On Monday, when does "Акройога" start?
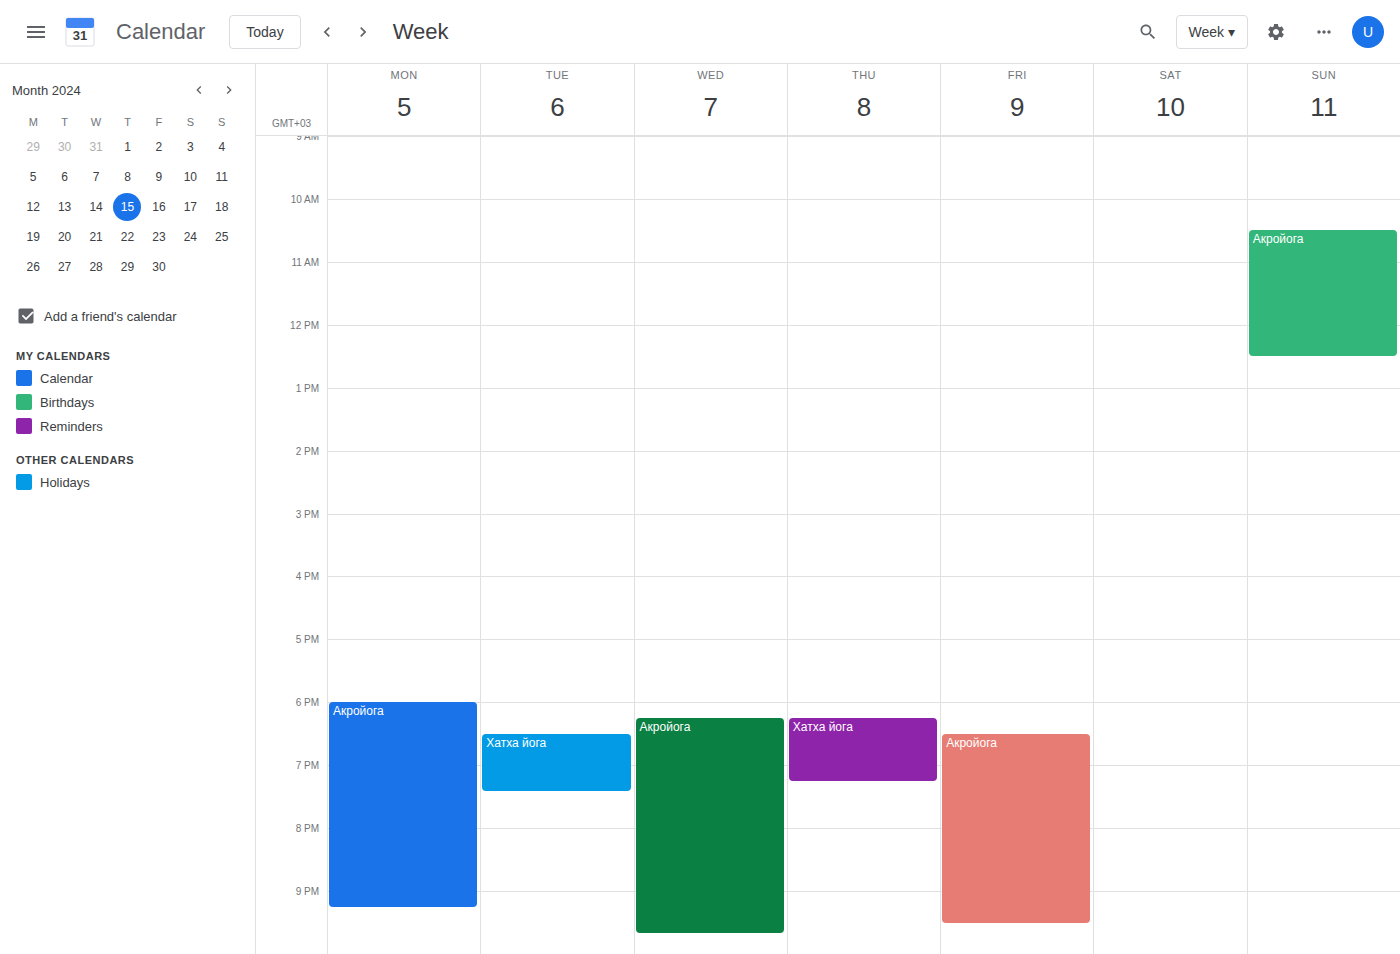
6:00 PM